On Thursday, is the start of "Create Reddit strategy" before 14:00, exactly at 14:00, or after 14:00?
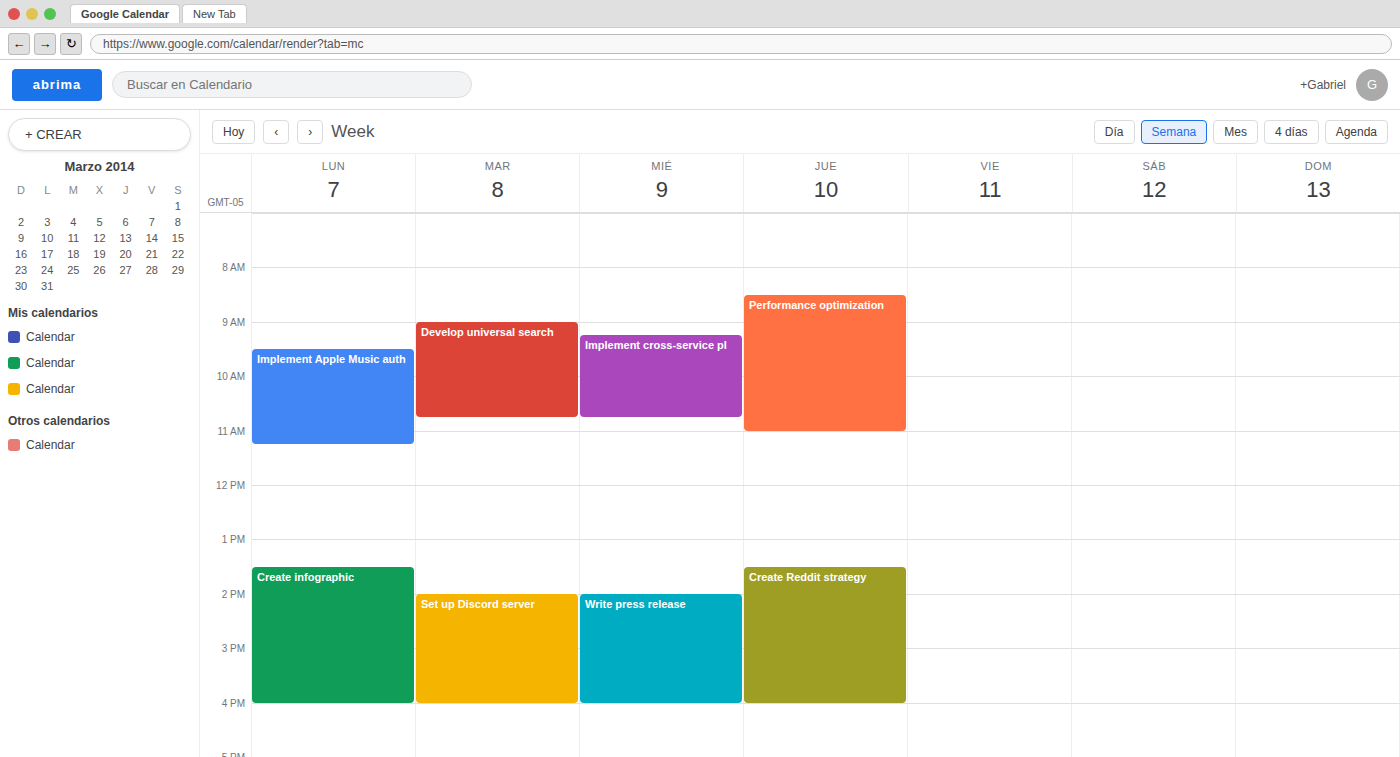
13:30 -- before 14:00, 30 minutes above the 14:00 line.